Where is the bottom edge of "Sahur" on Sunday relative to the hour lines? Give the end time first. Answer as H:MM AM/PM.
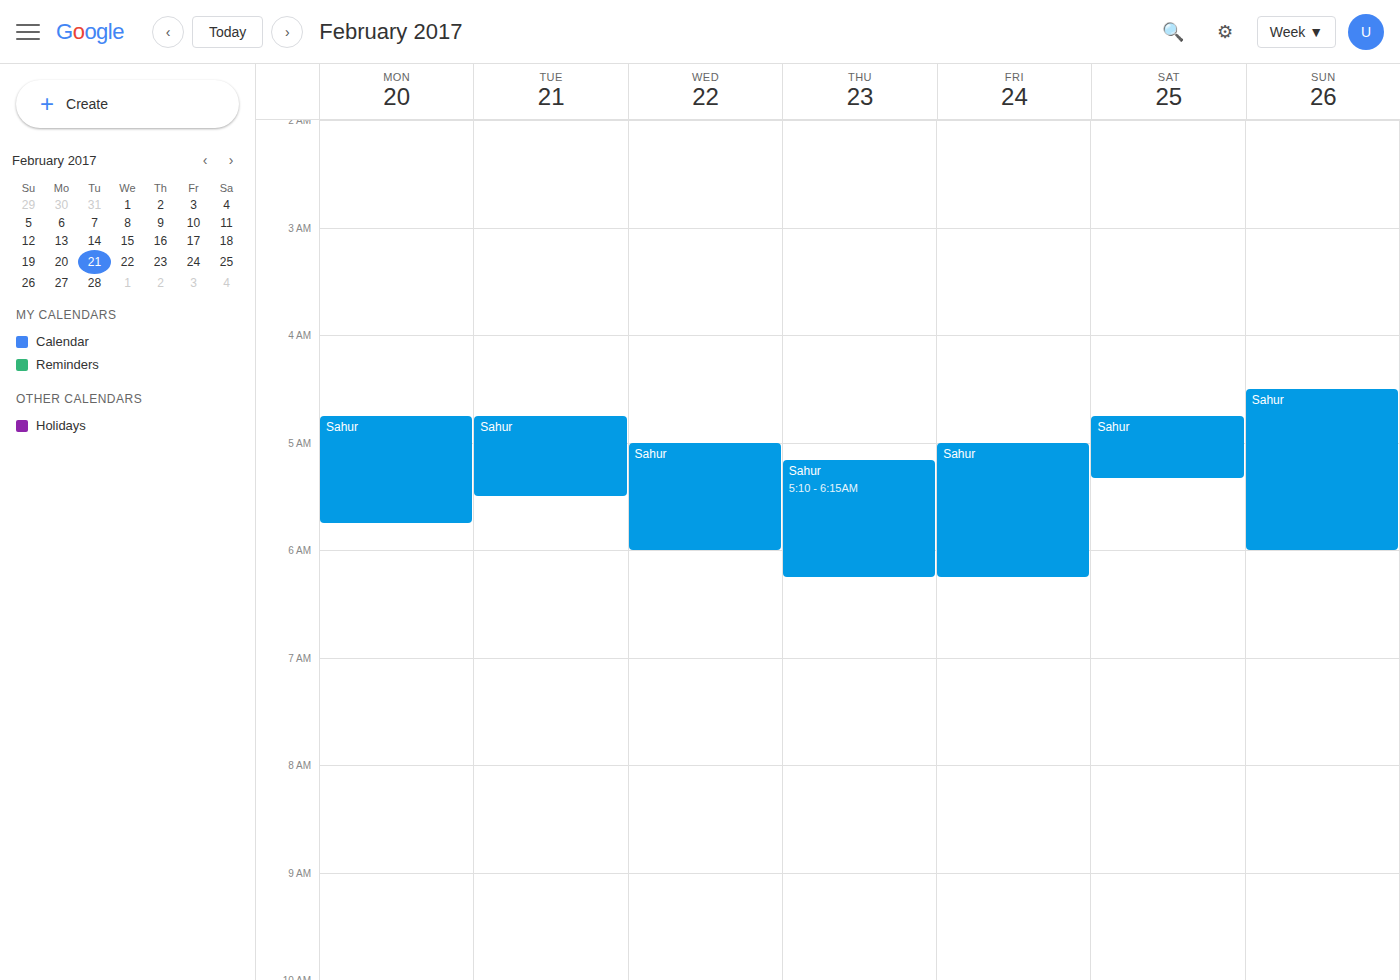
6:00 AM -- exactly on the 6 AM line.